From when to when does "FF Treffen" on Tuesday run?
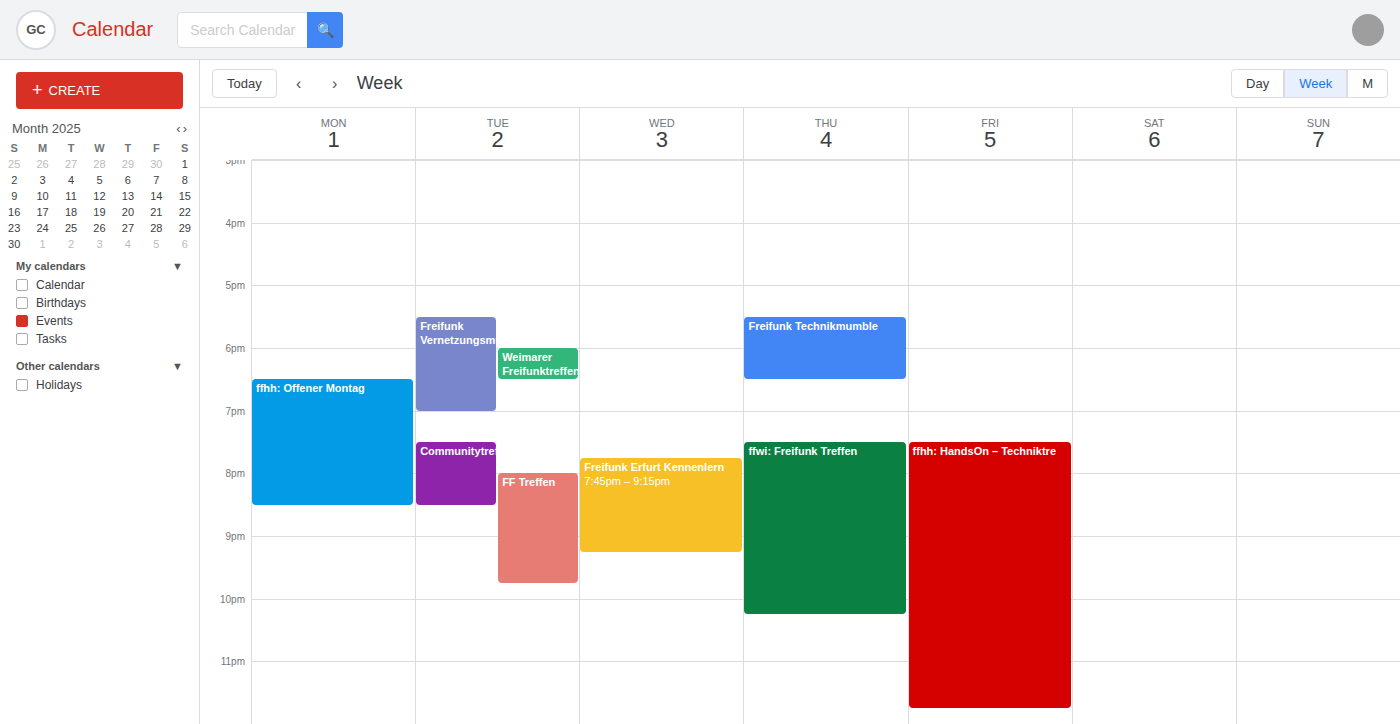
8:00 PM to 9:45 PM